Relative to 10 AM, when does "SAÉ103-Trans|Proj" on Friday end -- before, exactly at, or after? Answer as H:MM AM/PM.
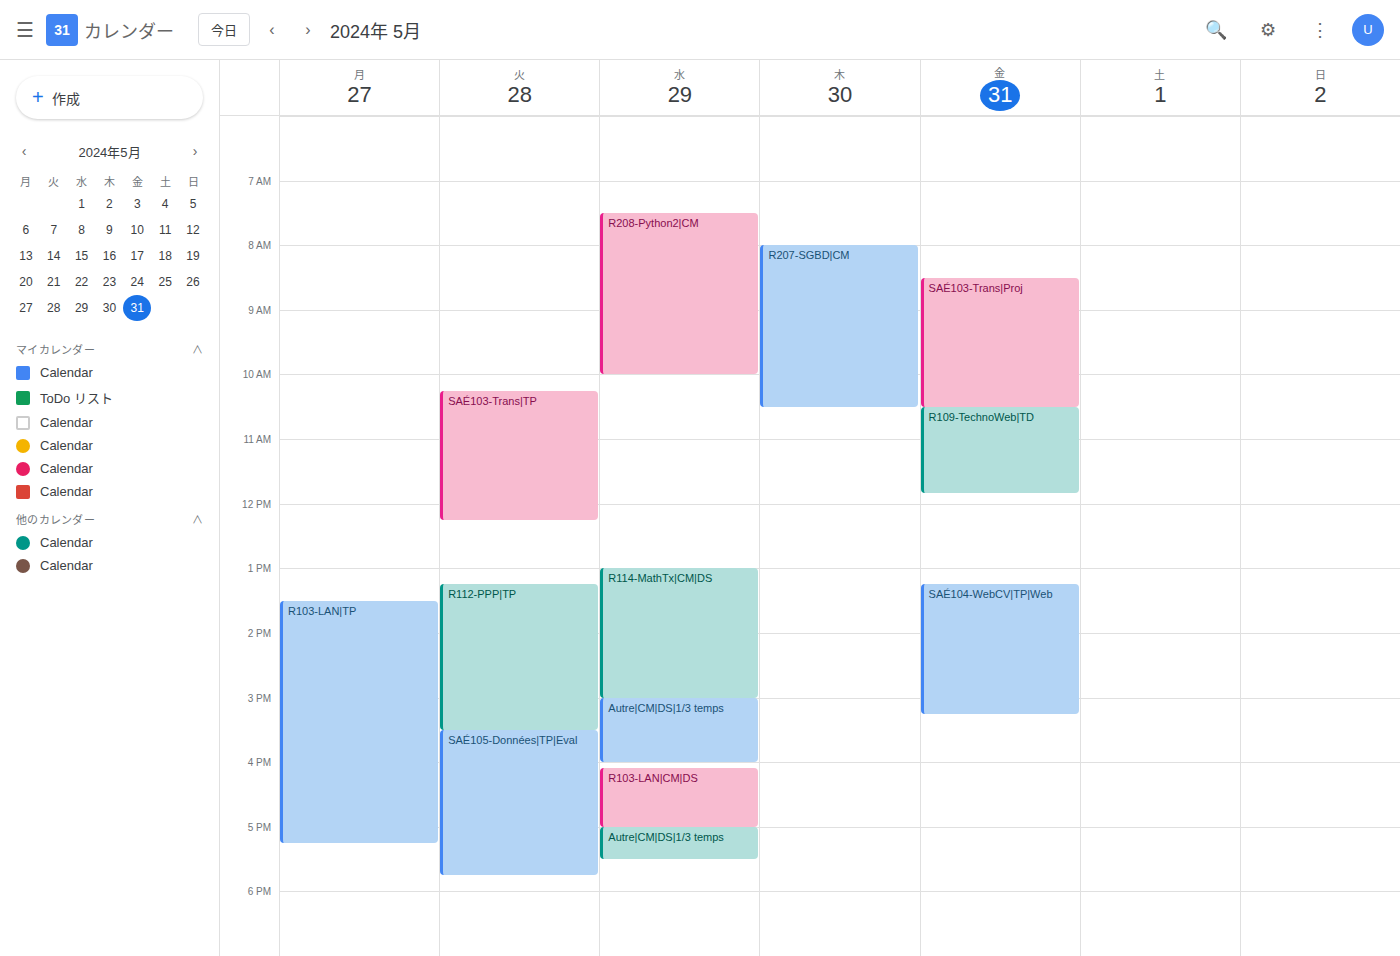
10:30 AM -- after 10 AM, 30 minutes below the 10 AM line.